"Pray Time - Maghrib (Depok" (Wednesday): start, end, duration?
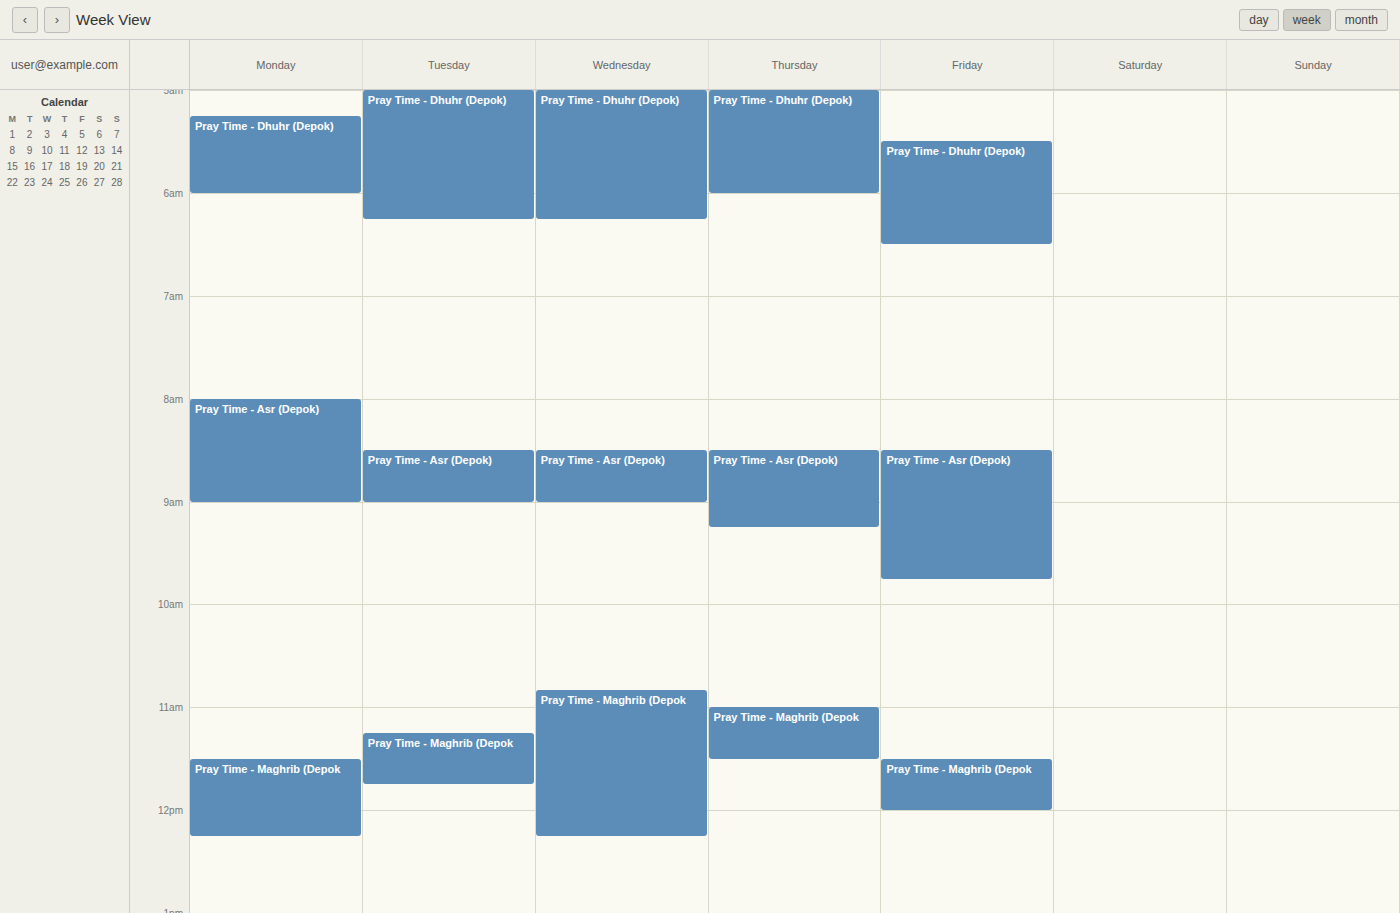
10:50 AM to 12:15 PM, 1 hour 25 minutes